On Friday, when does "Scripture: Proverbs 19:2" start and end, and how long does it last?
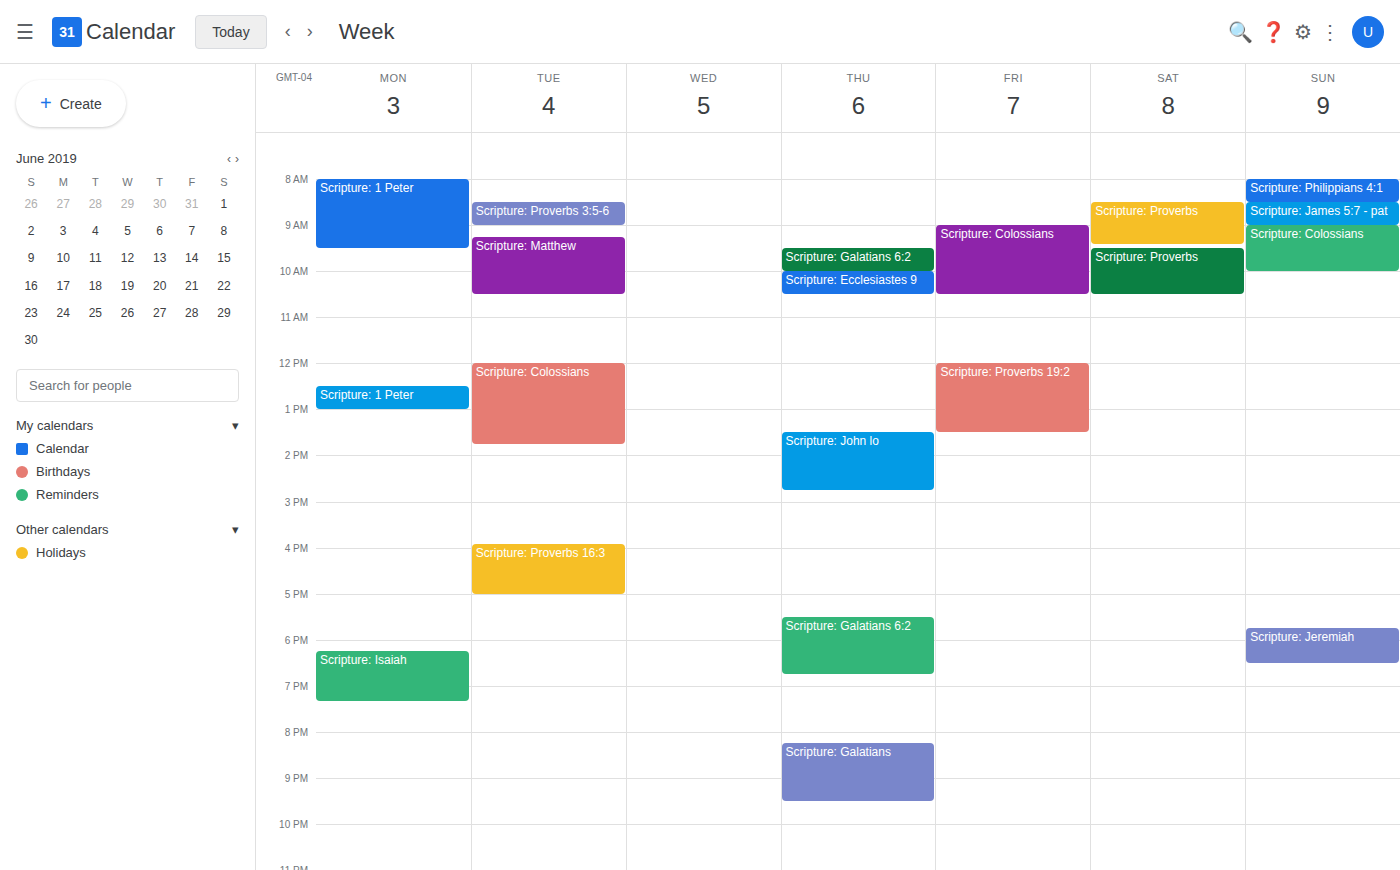
12:00 PM to 1:30 PM, 1 hour 30 minutes